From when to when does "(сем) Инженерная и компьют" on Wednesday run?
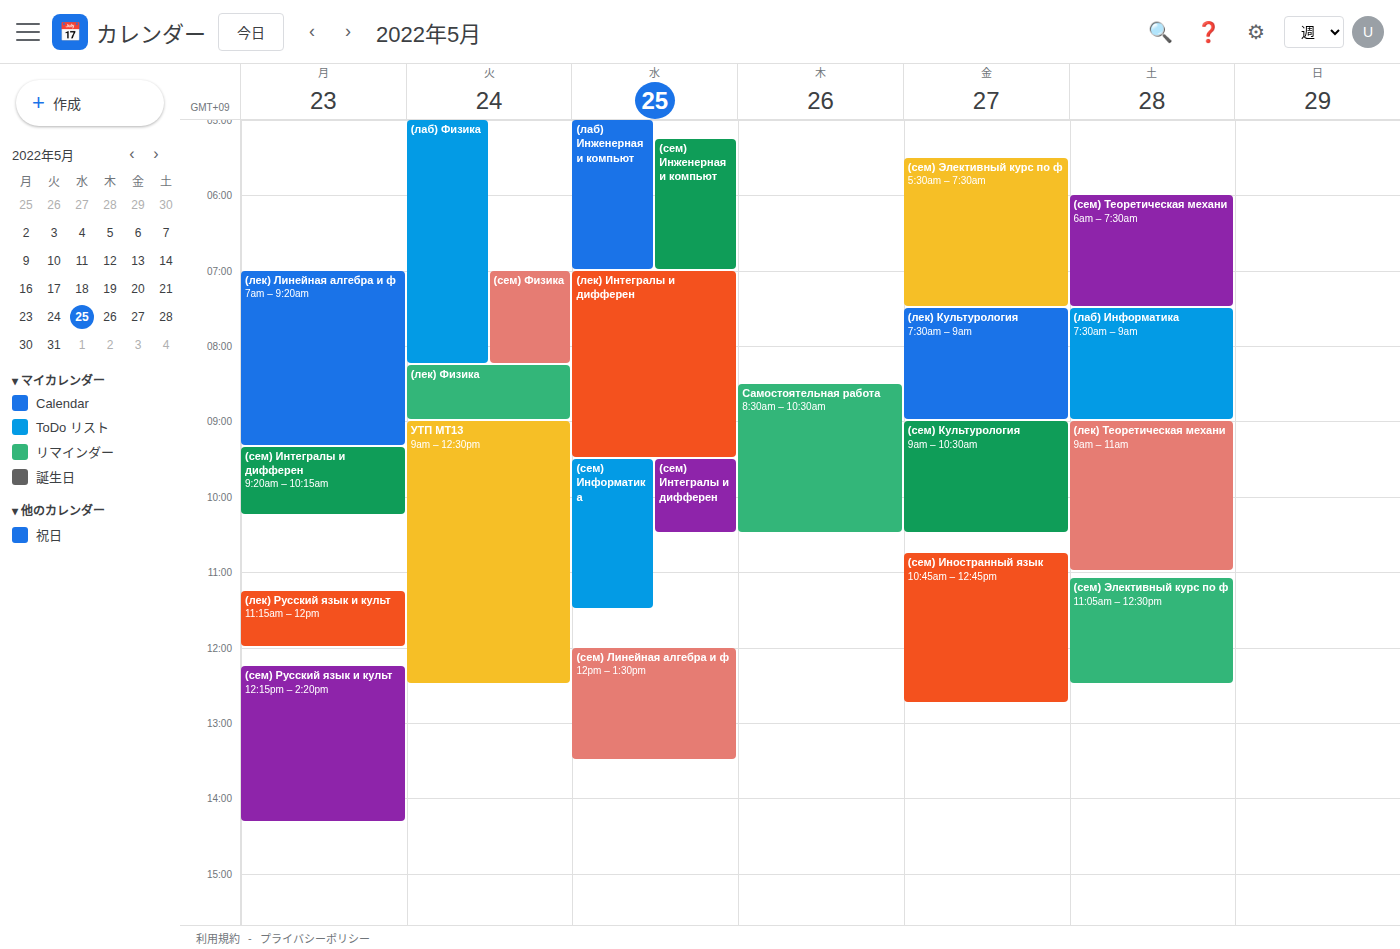
5:15 AM to 7:00 AM